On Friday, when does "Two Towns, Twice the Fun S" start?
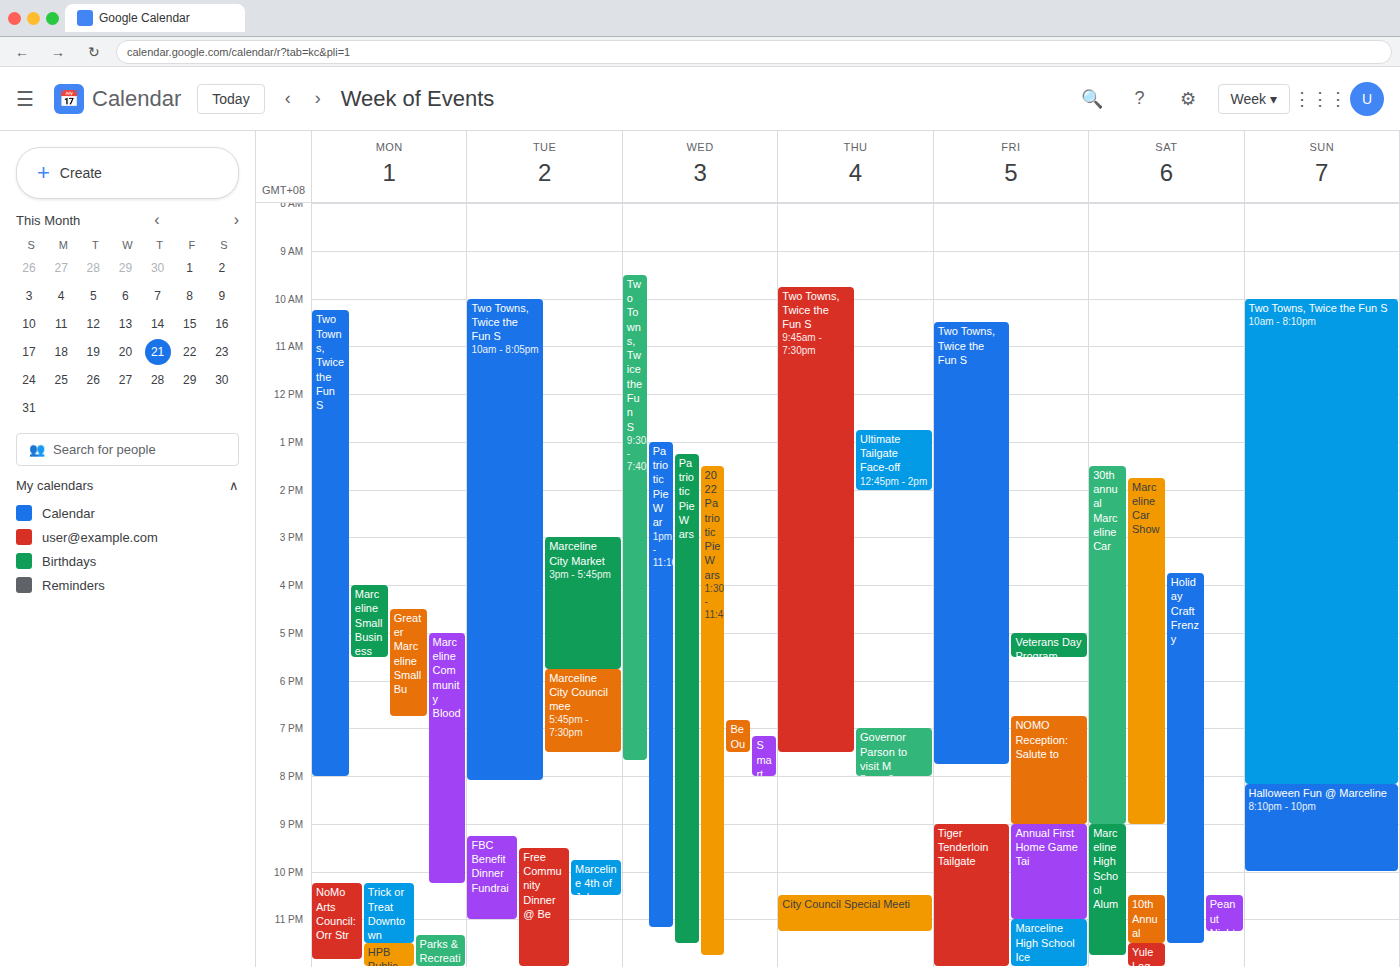
10:30